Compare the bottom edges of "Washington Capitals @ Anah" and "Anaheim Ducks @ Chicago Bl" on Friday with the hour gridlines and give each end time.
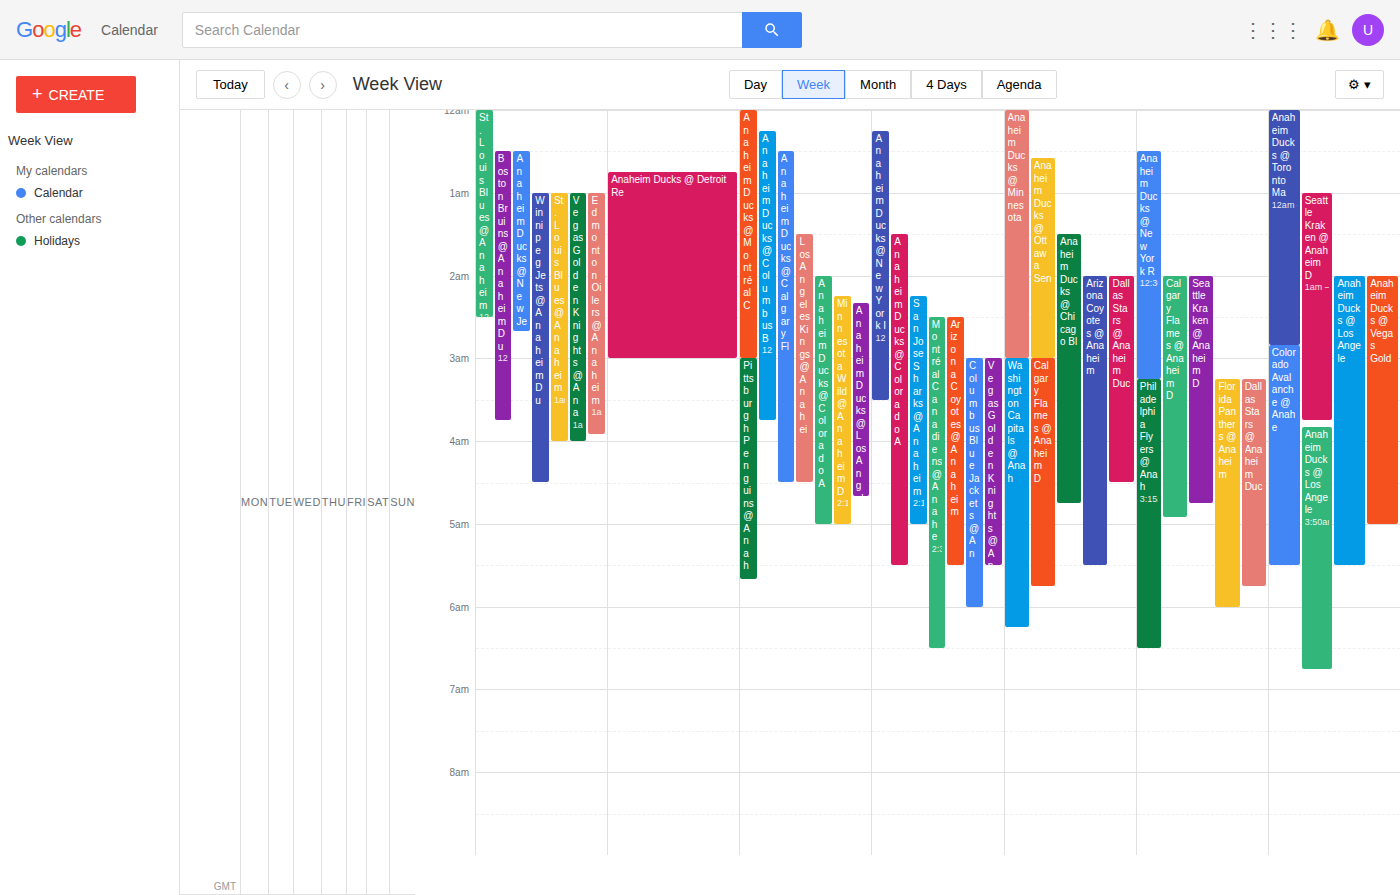
"Washington Capitals @ Anah": 06:15, neither: a quarter of the way from the 06:00 line to the 07:00 line. "Anaheim Ducks @ Chicago Bl": 04:45, neither: three quarters of the way from the 04:00 line to the 05:00 line.